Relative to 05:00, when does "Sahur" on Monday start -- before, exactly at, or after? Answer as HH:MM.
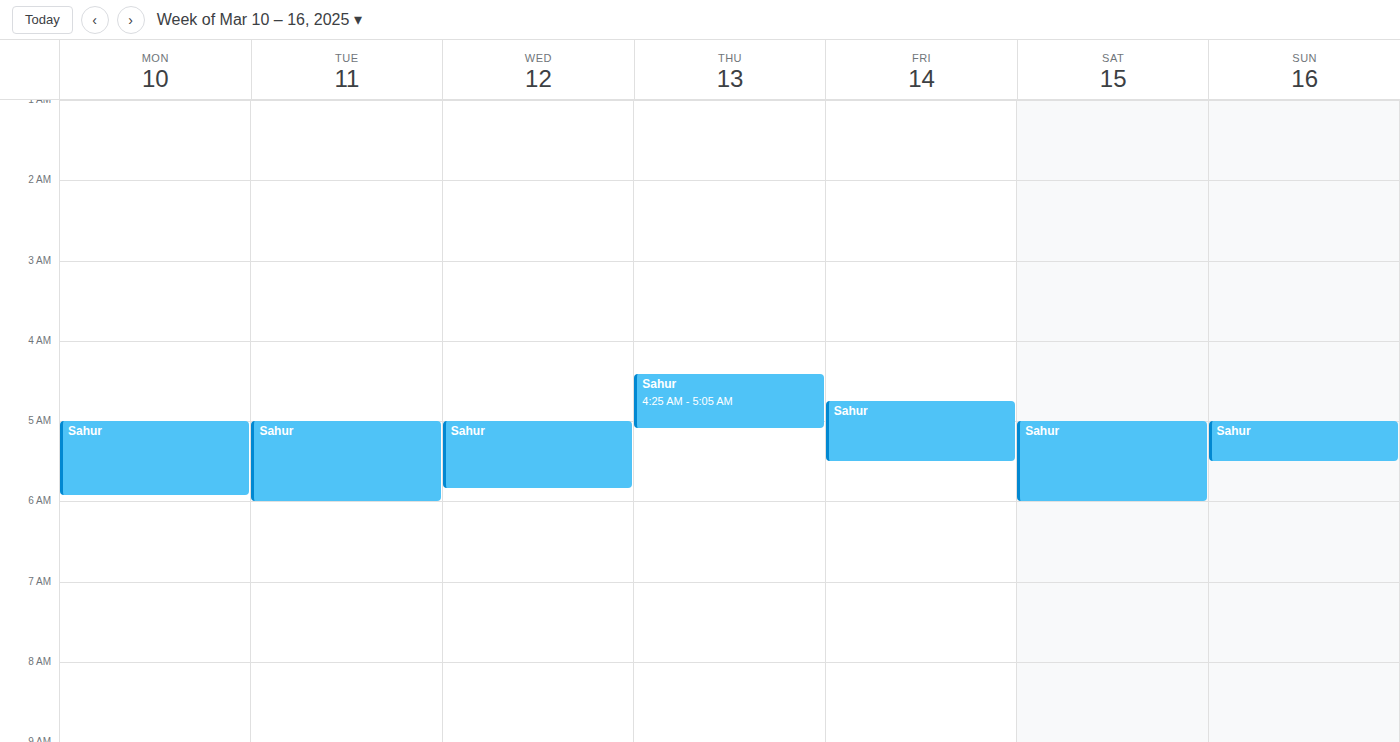
05:00 -- exactly at 05:00, on the 05:00 line.